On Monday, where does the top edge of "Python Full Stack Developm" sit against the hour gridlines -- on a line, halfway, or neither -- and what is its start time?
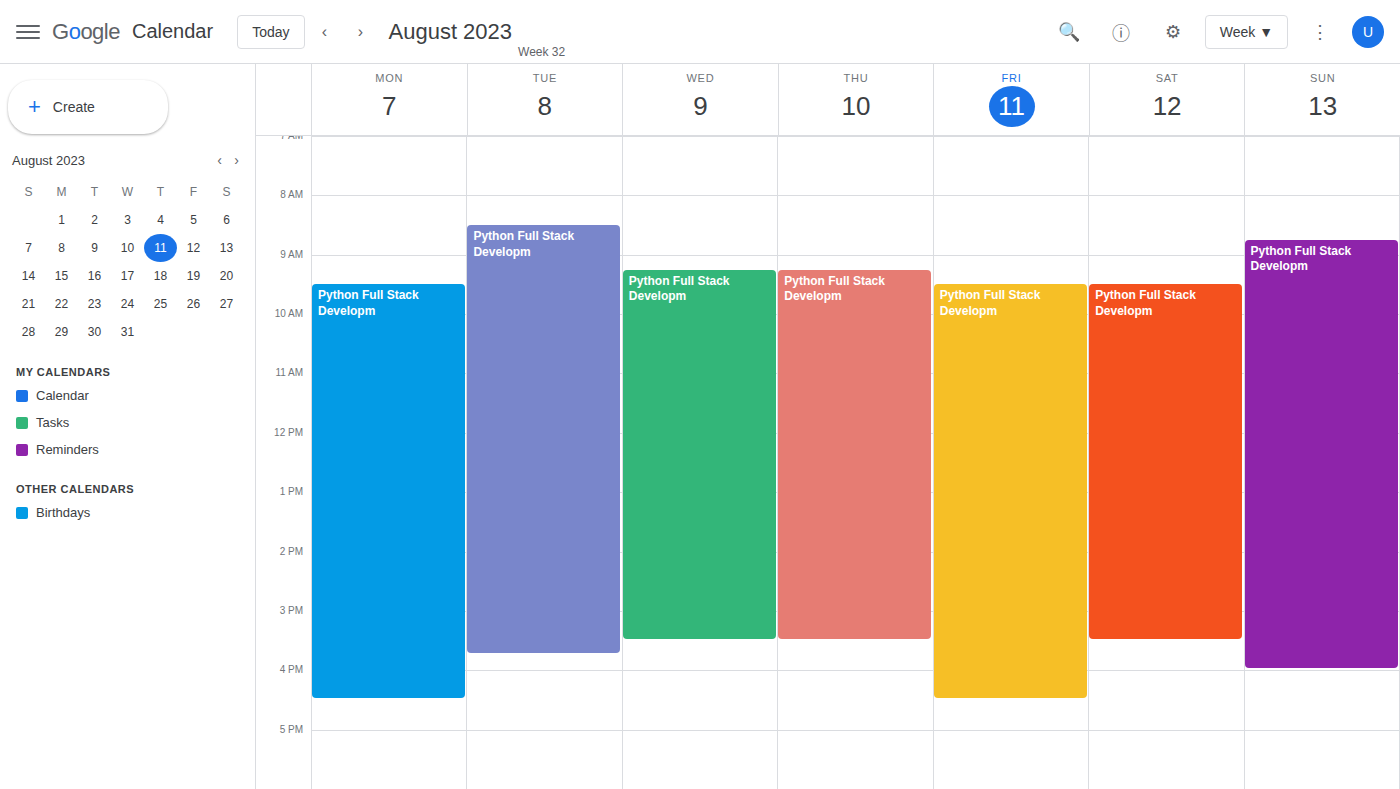
9:30 AM -- halfway between the 9 AM and 10 AM lines.